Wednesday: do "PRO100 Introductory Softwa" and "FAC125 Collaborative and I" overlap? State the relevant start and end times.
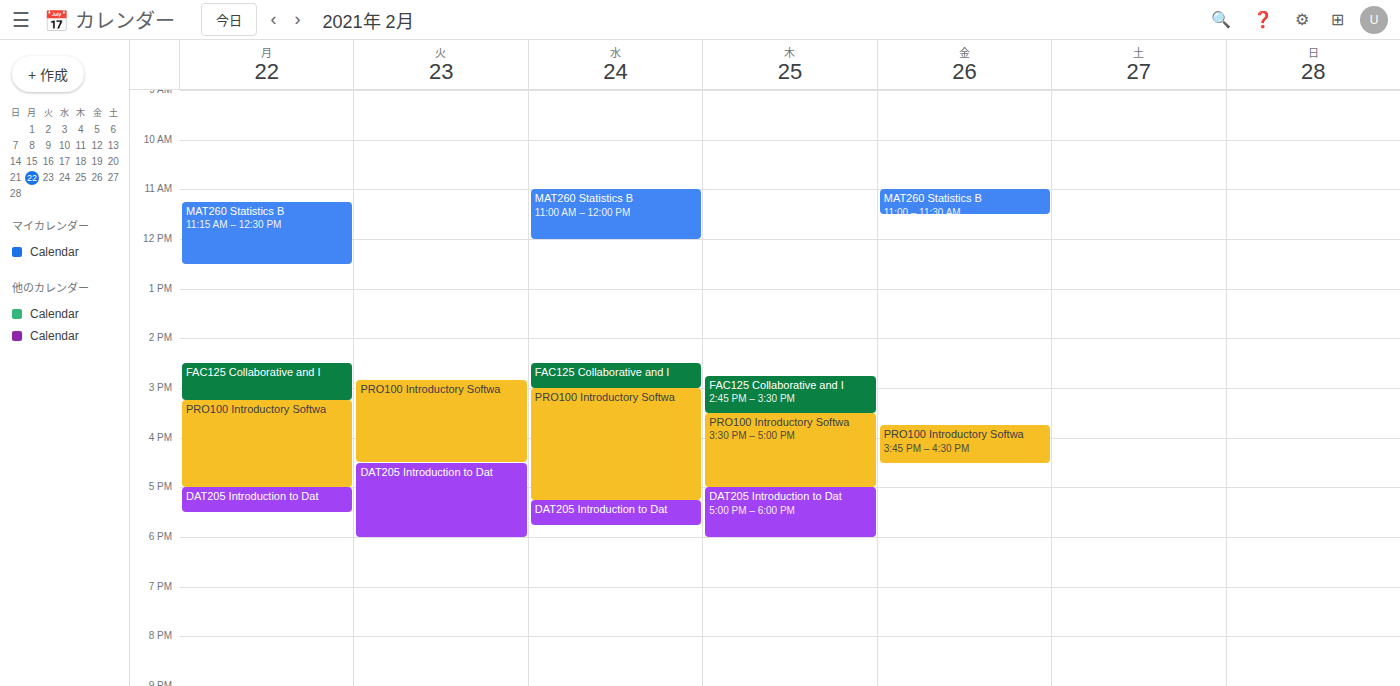
"FAC125 Collaborative and I" ends at 3:00 PM, exactly when "PRO100 Introductory Softwa" starts -- they touch but do not overlap.